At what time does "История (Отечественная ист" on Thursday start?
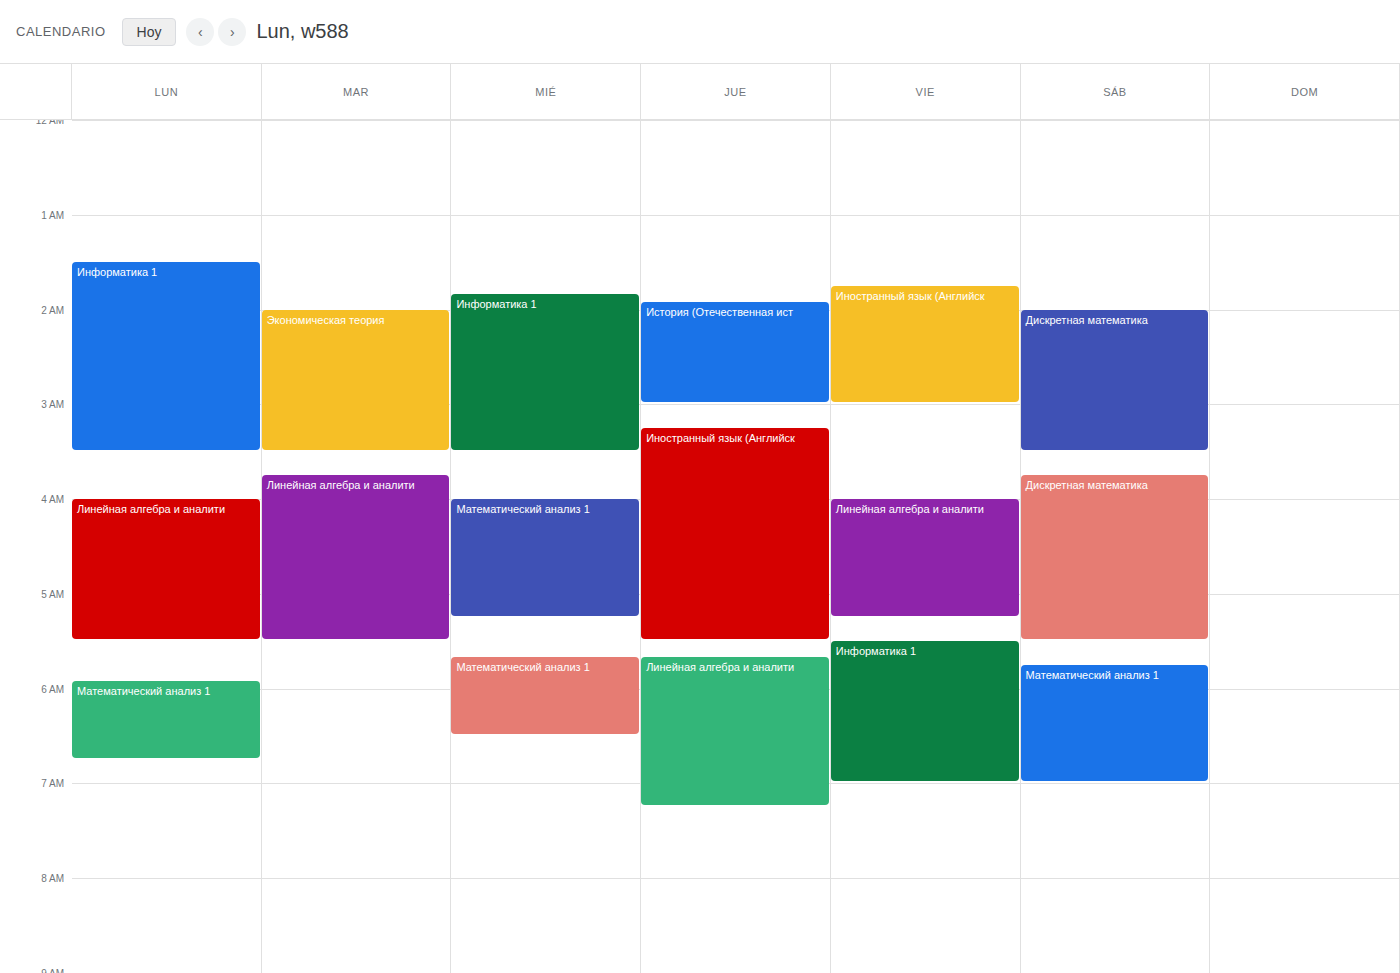
1:55 AM